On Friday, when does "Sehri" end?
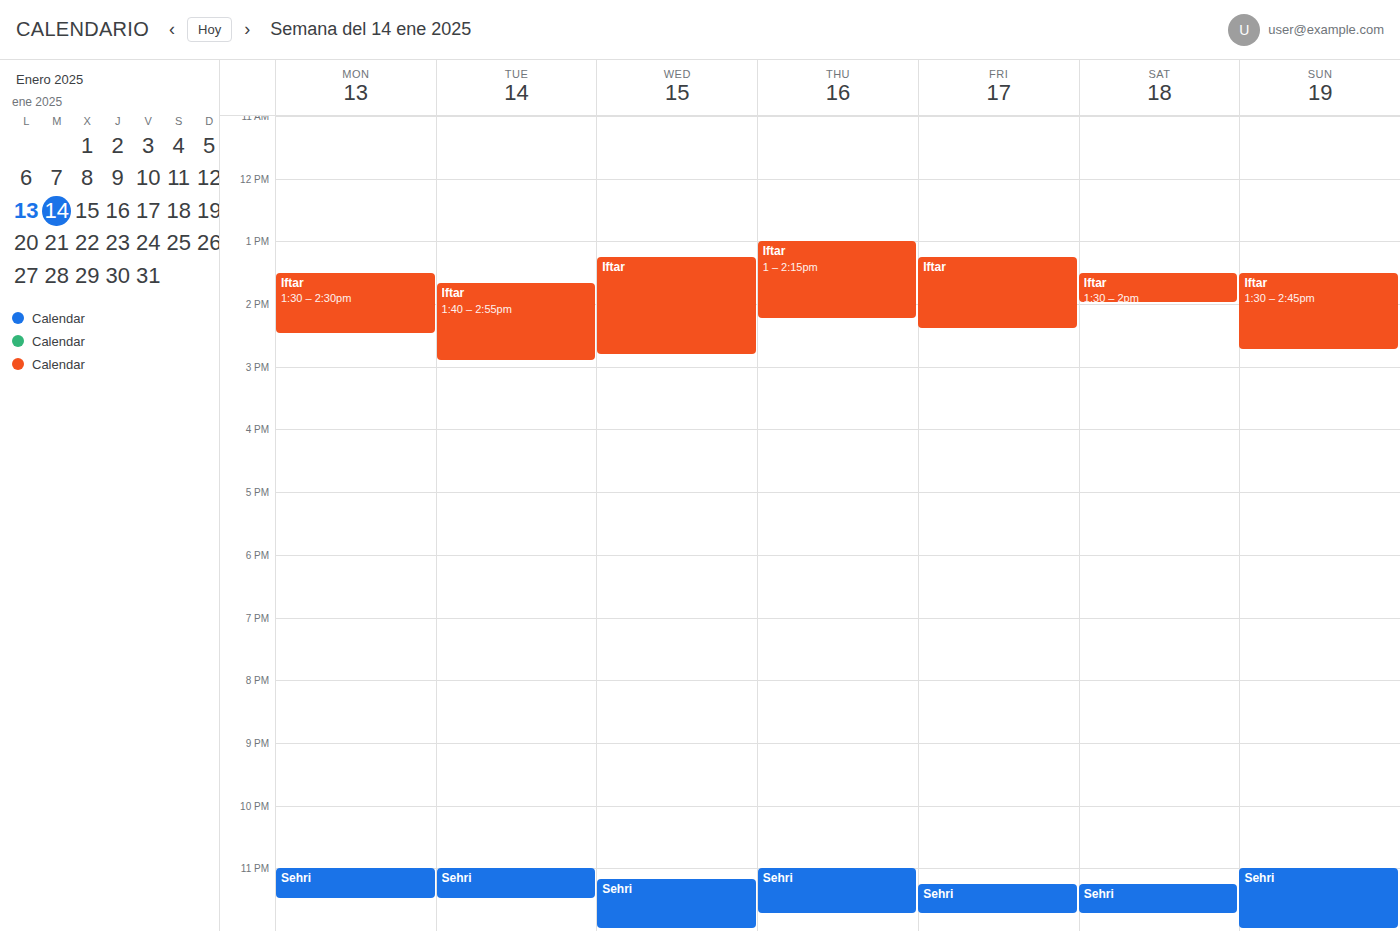
11:45 PM